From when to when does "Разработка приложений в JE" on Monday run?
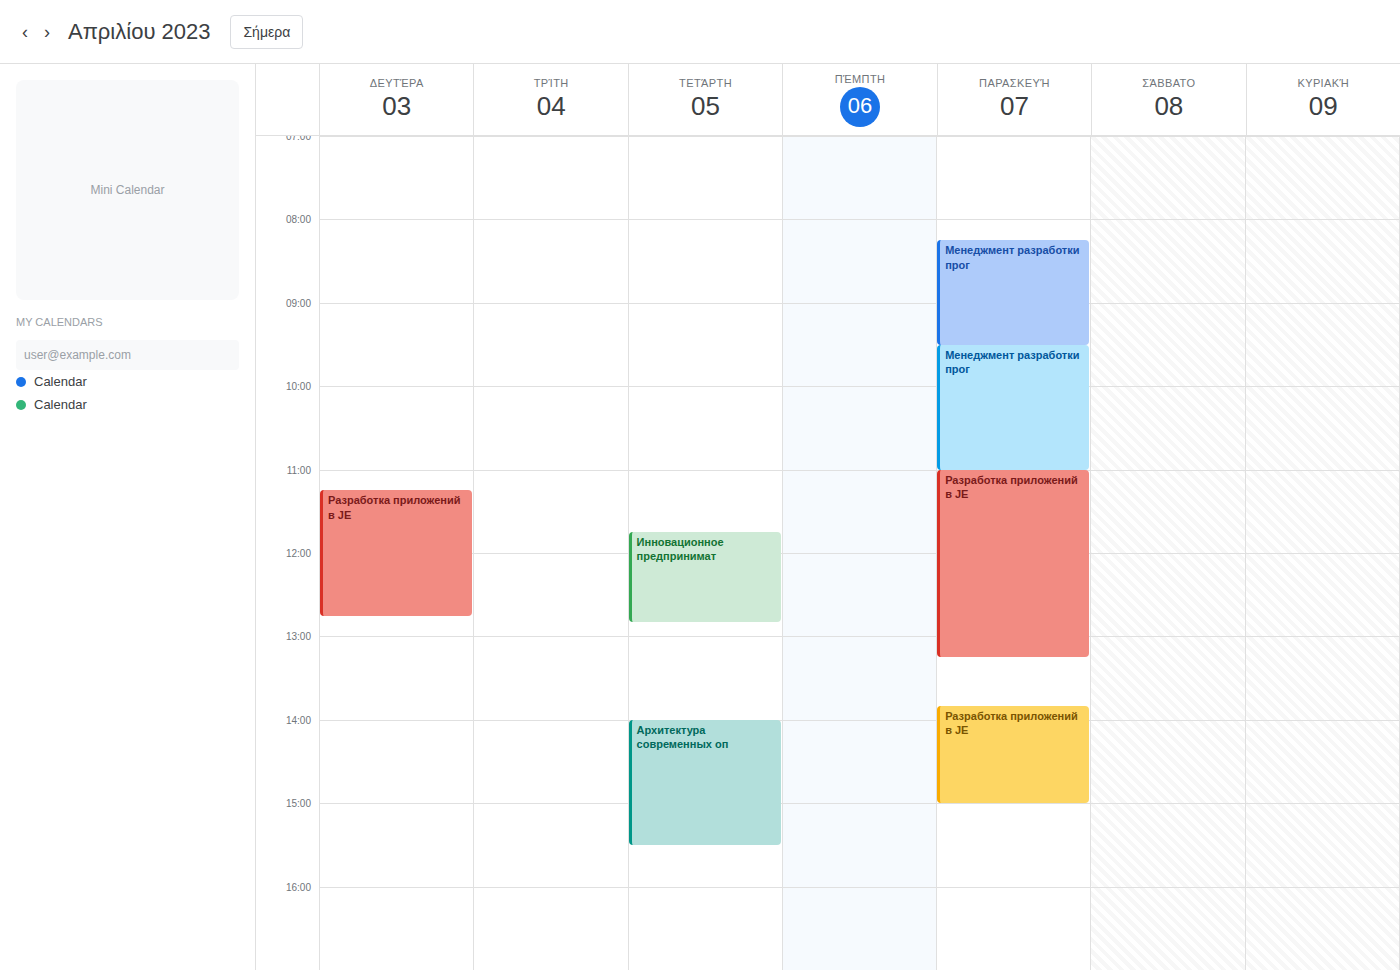
11:15 AM to 12:45 PM